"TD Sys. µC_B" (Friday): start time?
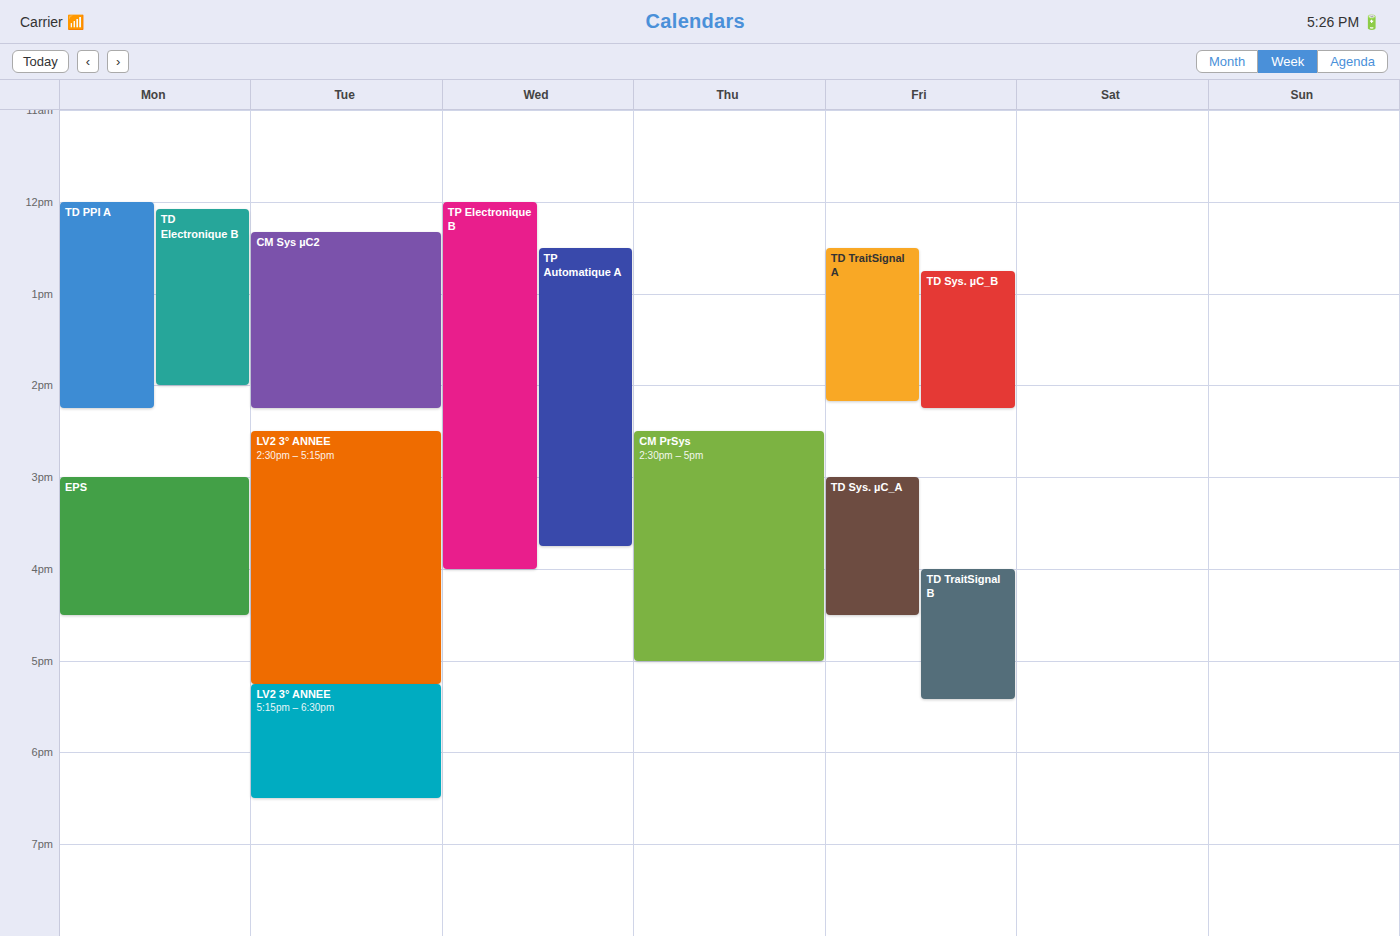
12:45 PM